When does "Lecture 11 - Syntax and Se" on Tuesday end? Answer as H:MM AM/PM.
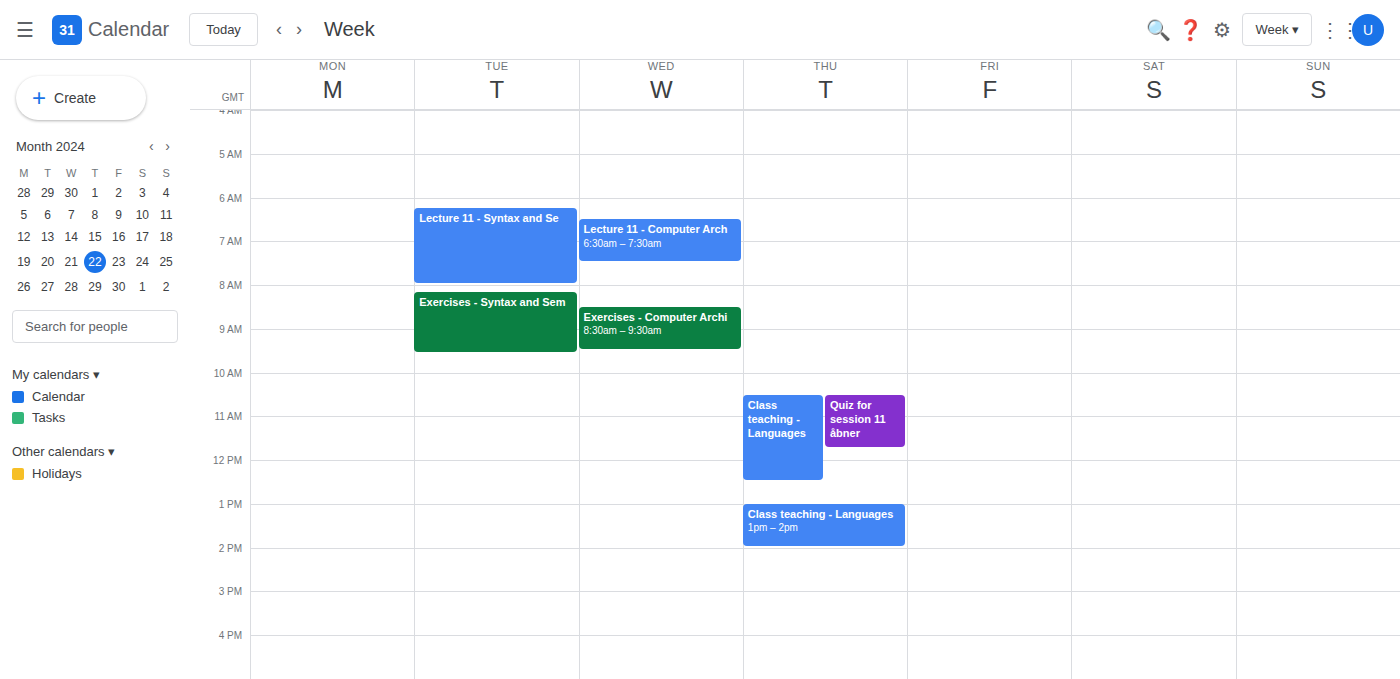
8:00 AM